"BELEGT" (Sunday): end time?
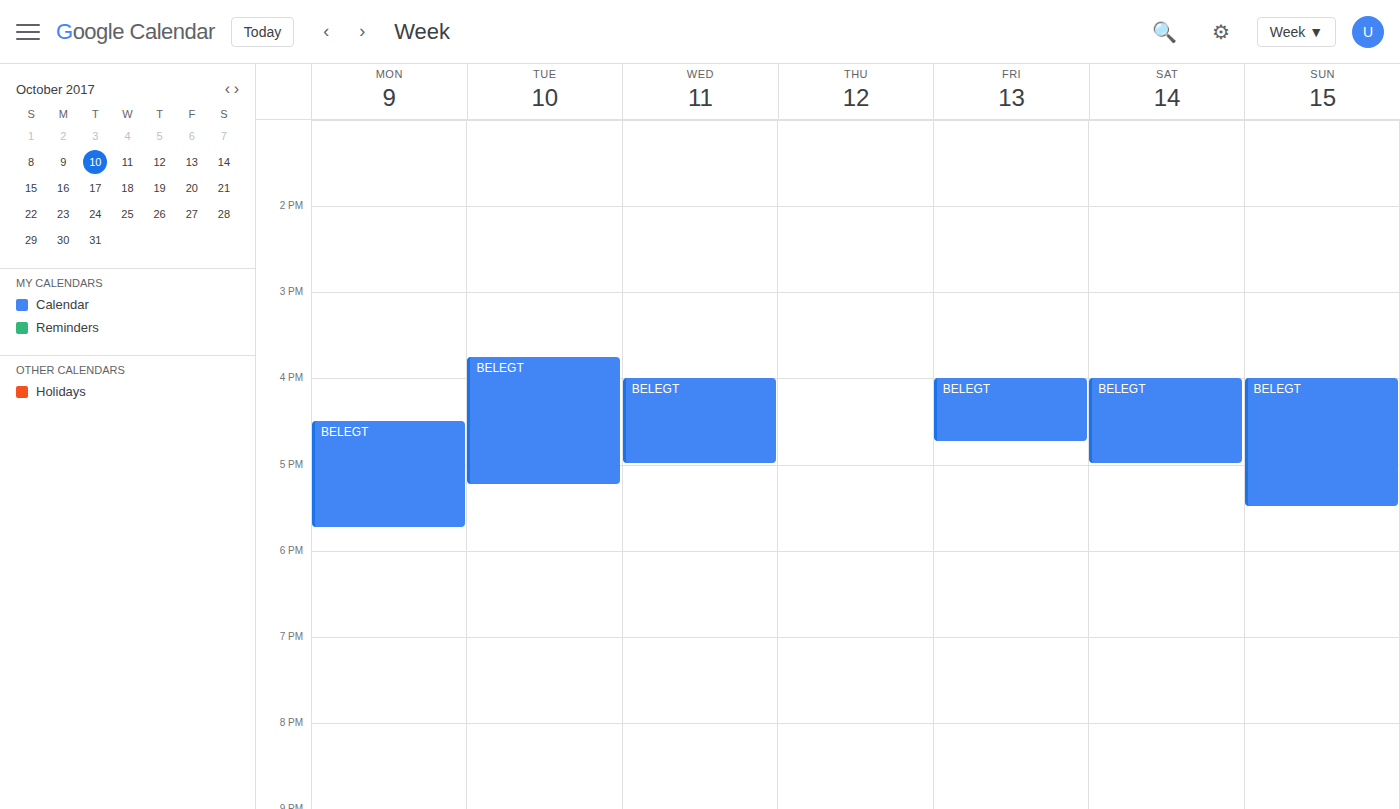
5:30 PM